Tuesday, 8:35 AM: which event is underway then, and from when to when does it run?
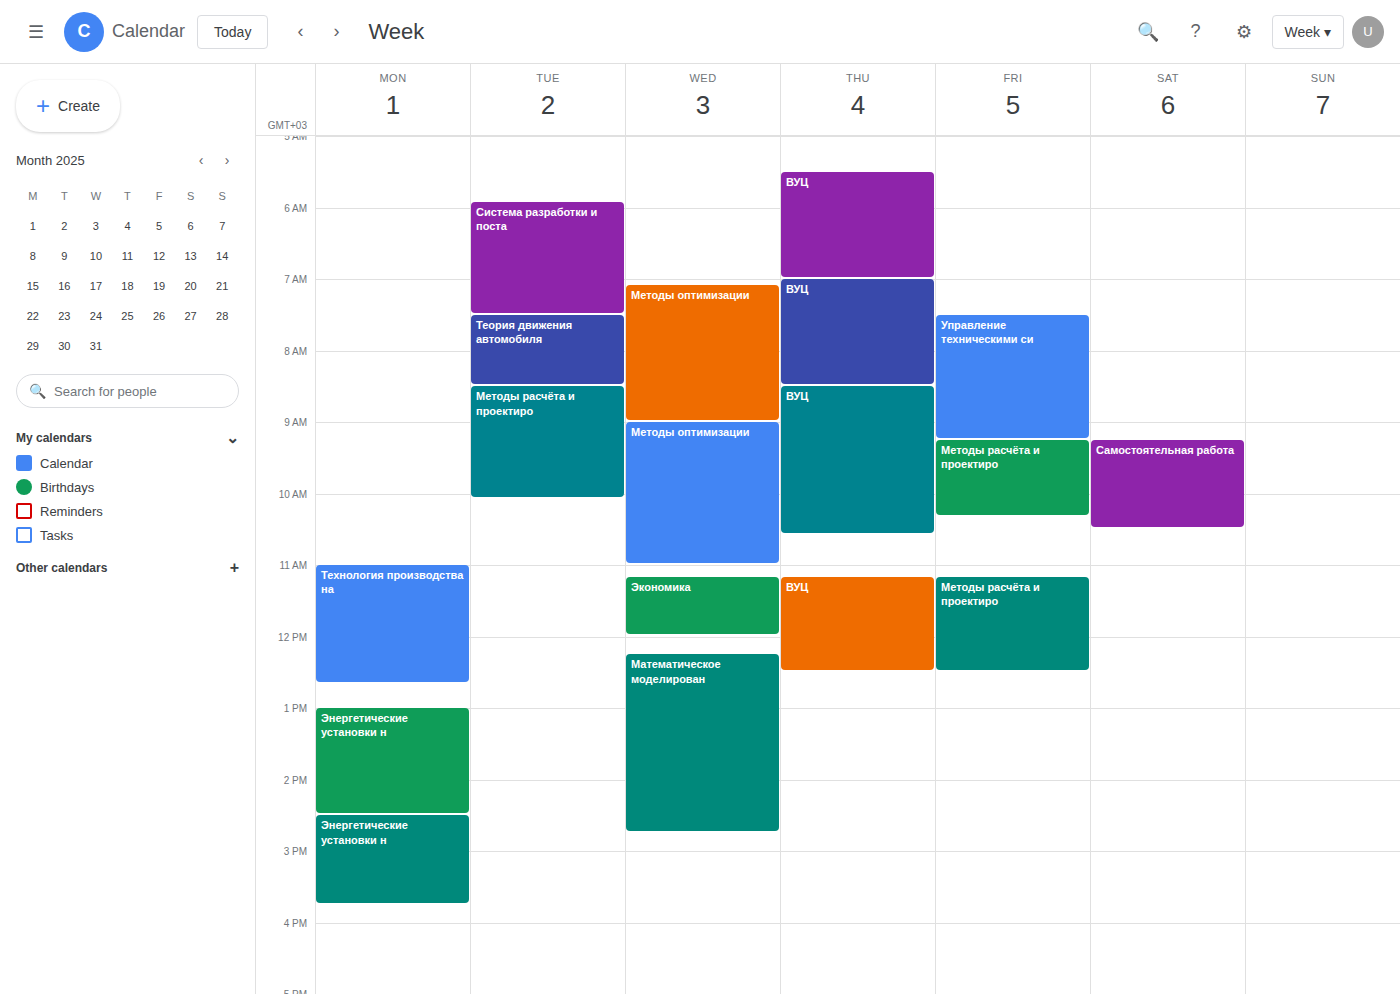
"Методы расчёта и проектиро", 8:30 AM to 10:05 AM